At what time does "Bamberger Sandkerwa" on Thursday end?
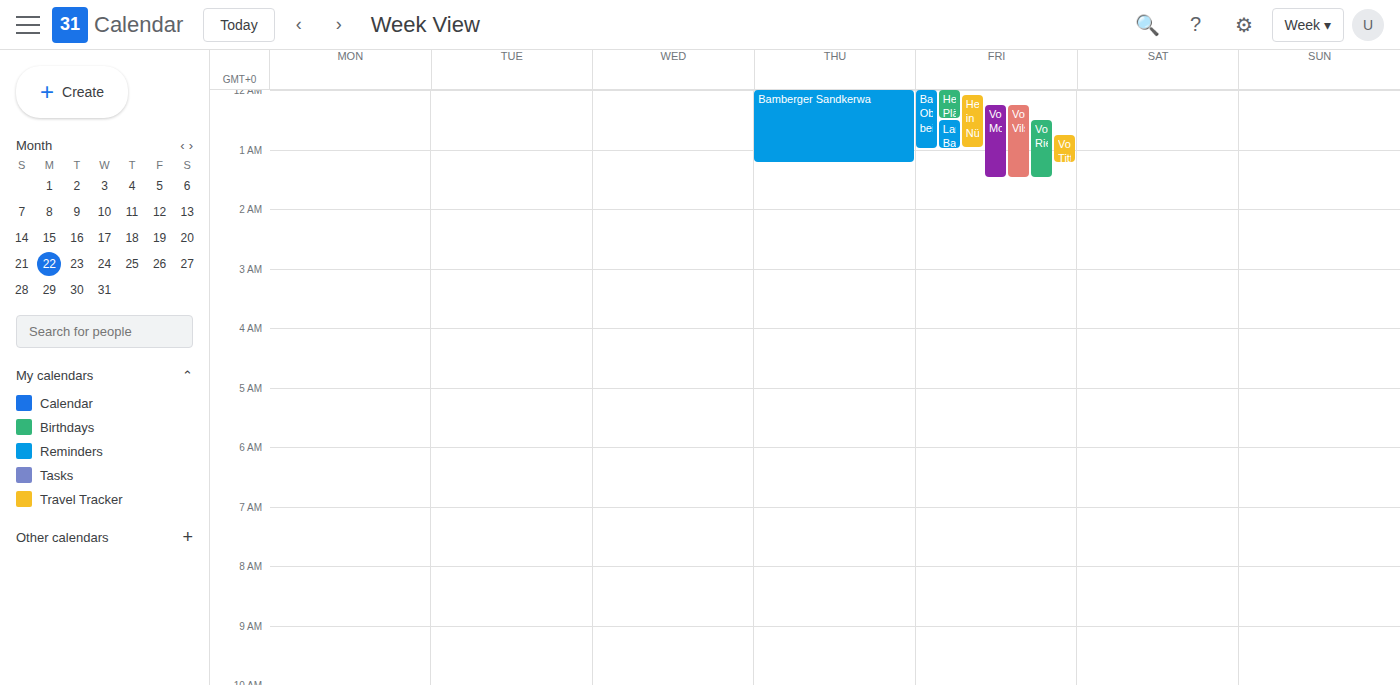
1:15 AM